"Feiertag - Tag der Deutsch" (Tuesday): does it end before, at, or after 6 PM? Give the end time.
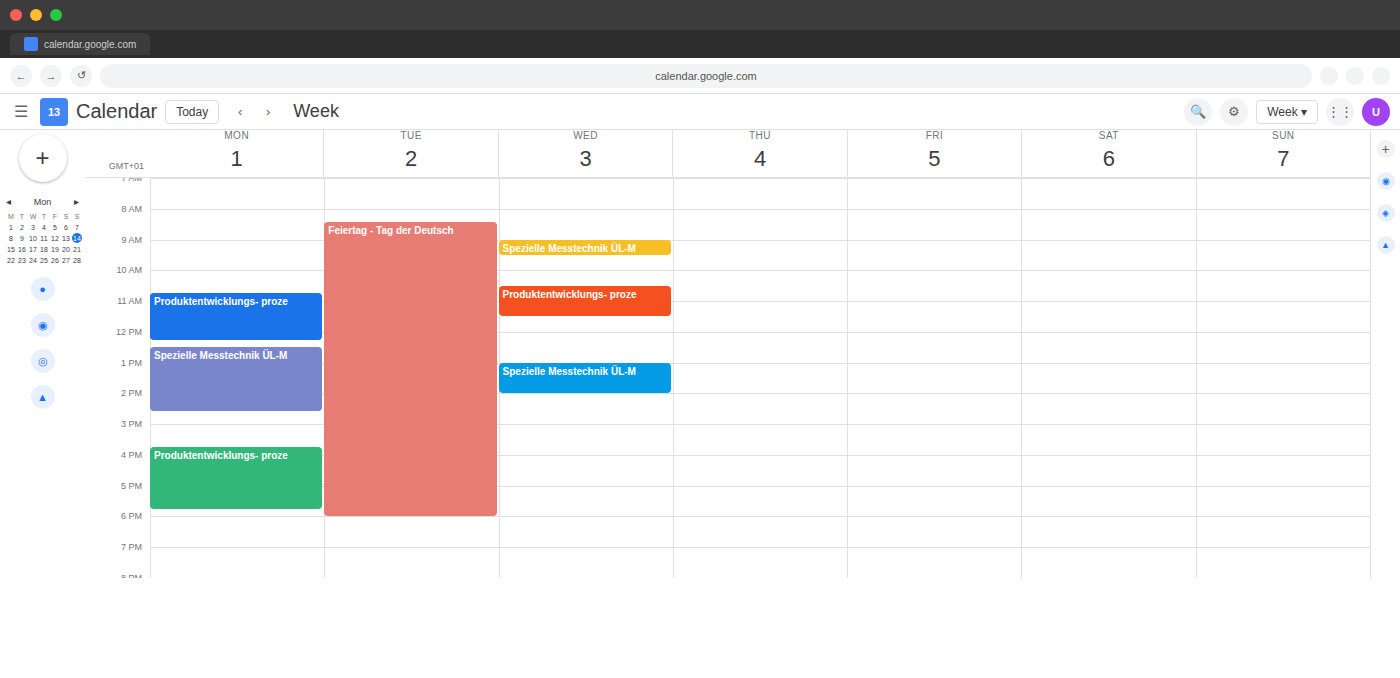
6:00 PM -- exactly at 6 PM, on the 6 PM line.